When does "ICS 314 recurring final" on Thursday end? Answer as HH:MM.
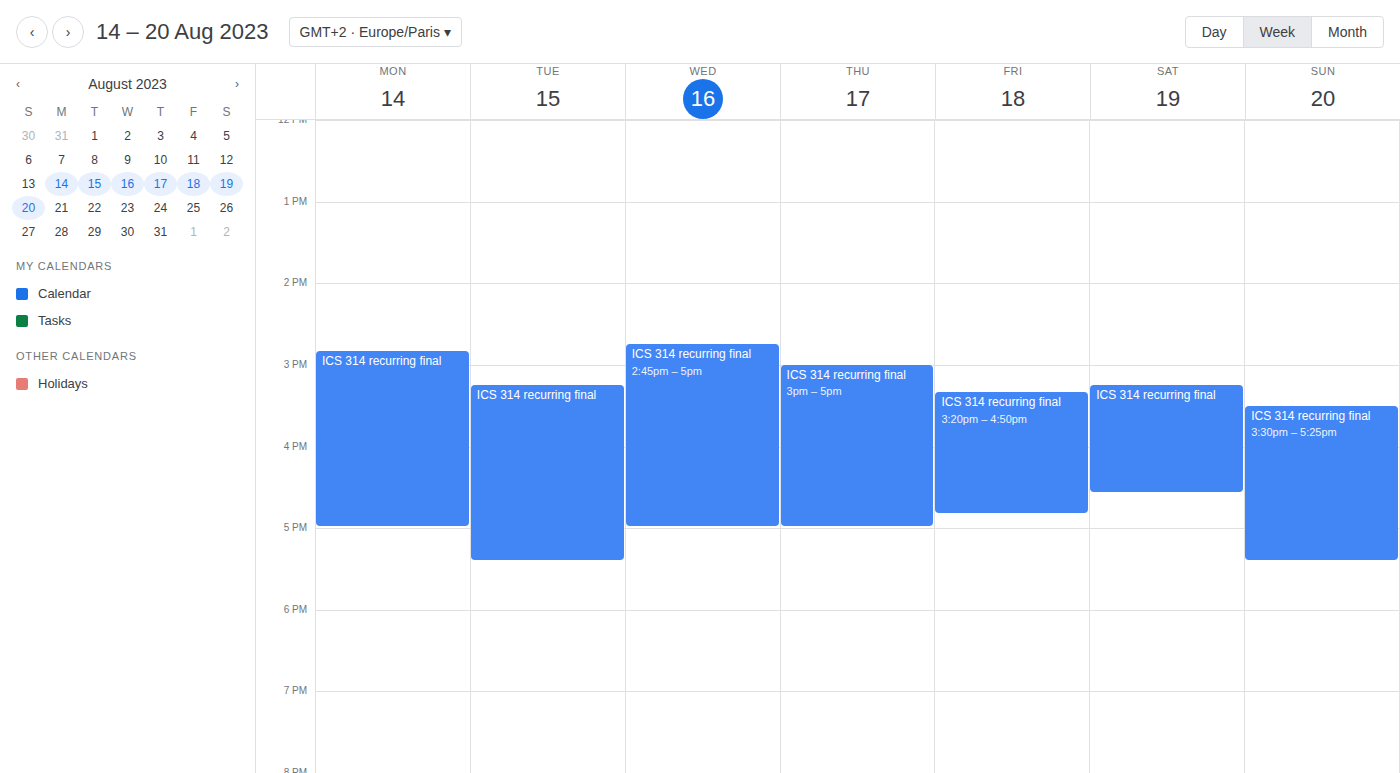
17:00